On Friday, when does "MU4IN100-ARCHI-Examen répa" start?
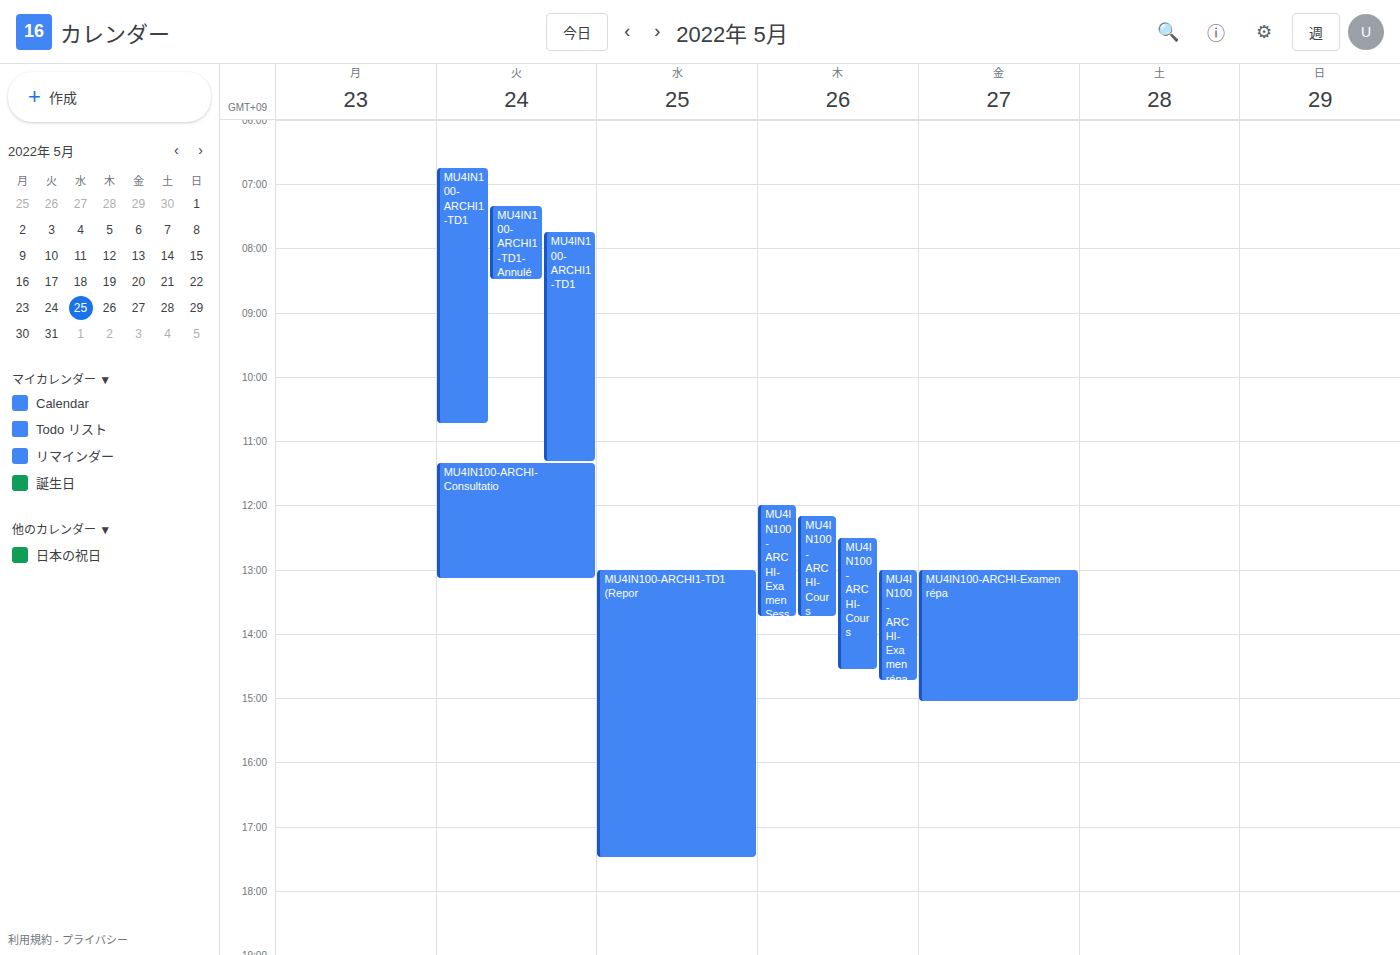
1:00 PM